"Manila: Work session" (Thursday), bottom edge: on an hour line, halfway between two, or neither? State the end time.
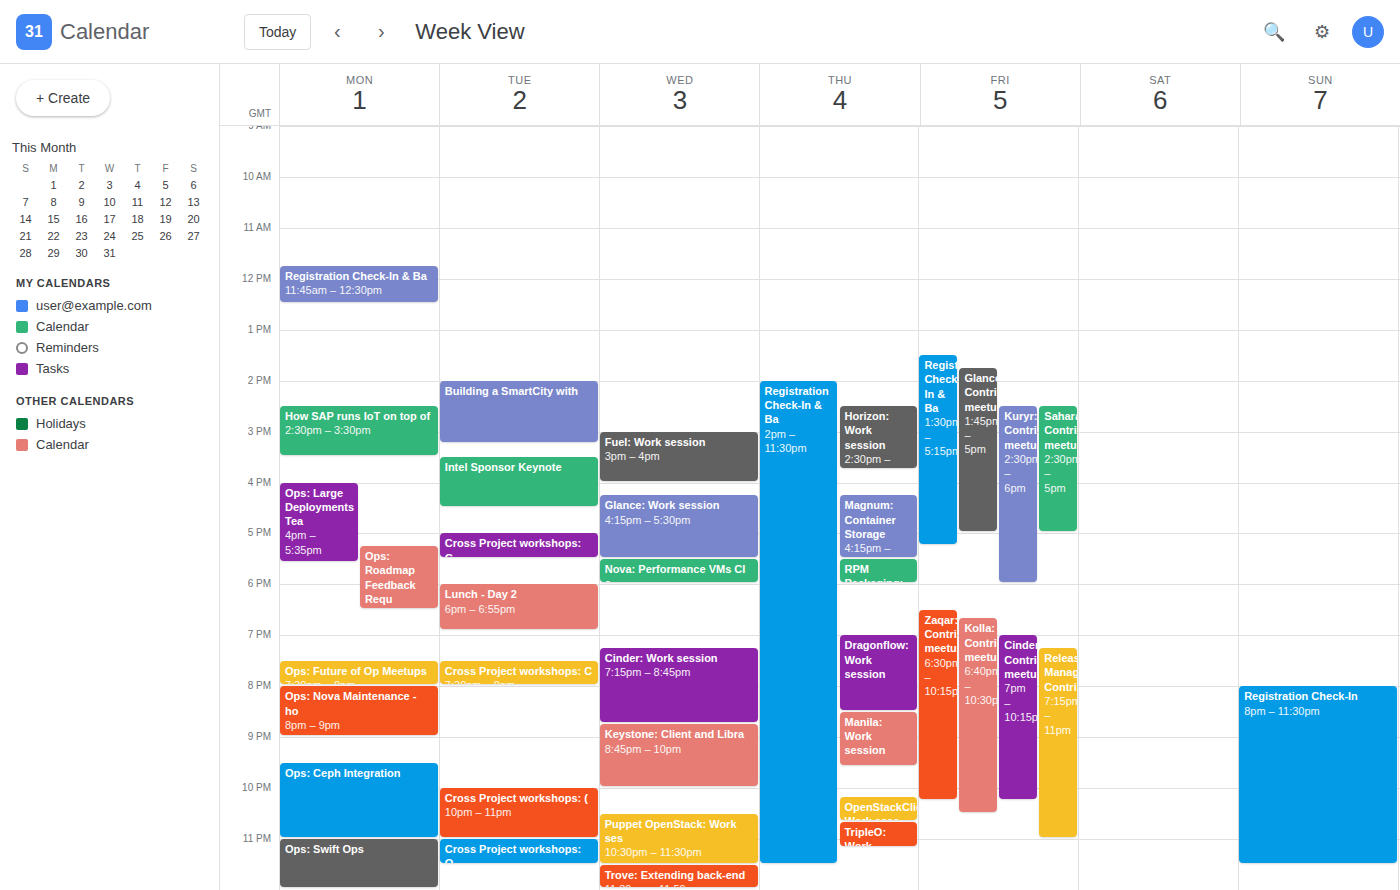
9:35 PM -- neither: 35 minutes below the 9 PM line and 25 minutes above the 10 PM line.